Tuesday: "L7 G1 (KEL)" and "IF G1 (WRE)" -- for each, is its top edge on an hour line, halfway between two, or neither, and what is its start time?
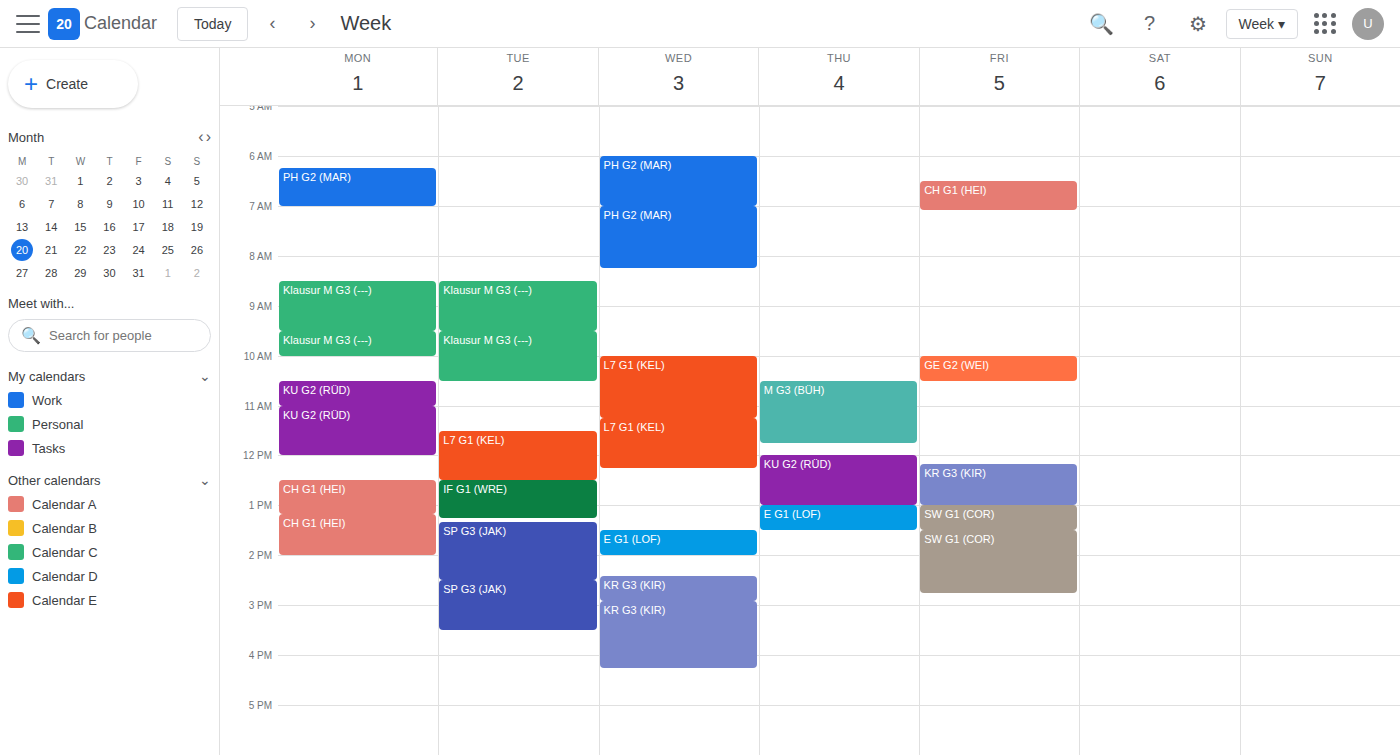
"L7 G1 (KEL)": 11:30 AM, halfway between the 11 AM and 12 PM lines. "IF G1 (WRE)": 12:30 PM, halfway between the 12 PM and 1 PM lines.